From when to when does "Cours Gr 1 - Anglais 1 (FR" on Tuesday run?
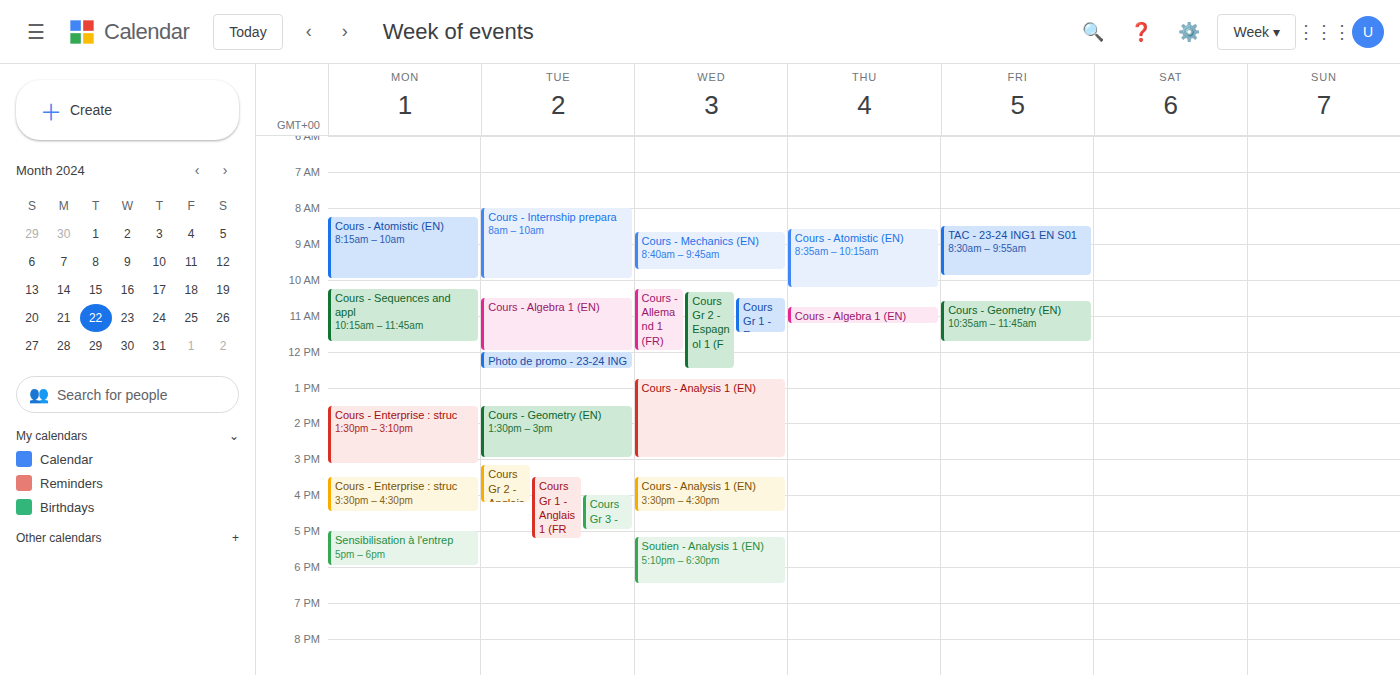
3:30 PM to 5:15 PM